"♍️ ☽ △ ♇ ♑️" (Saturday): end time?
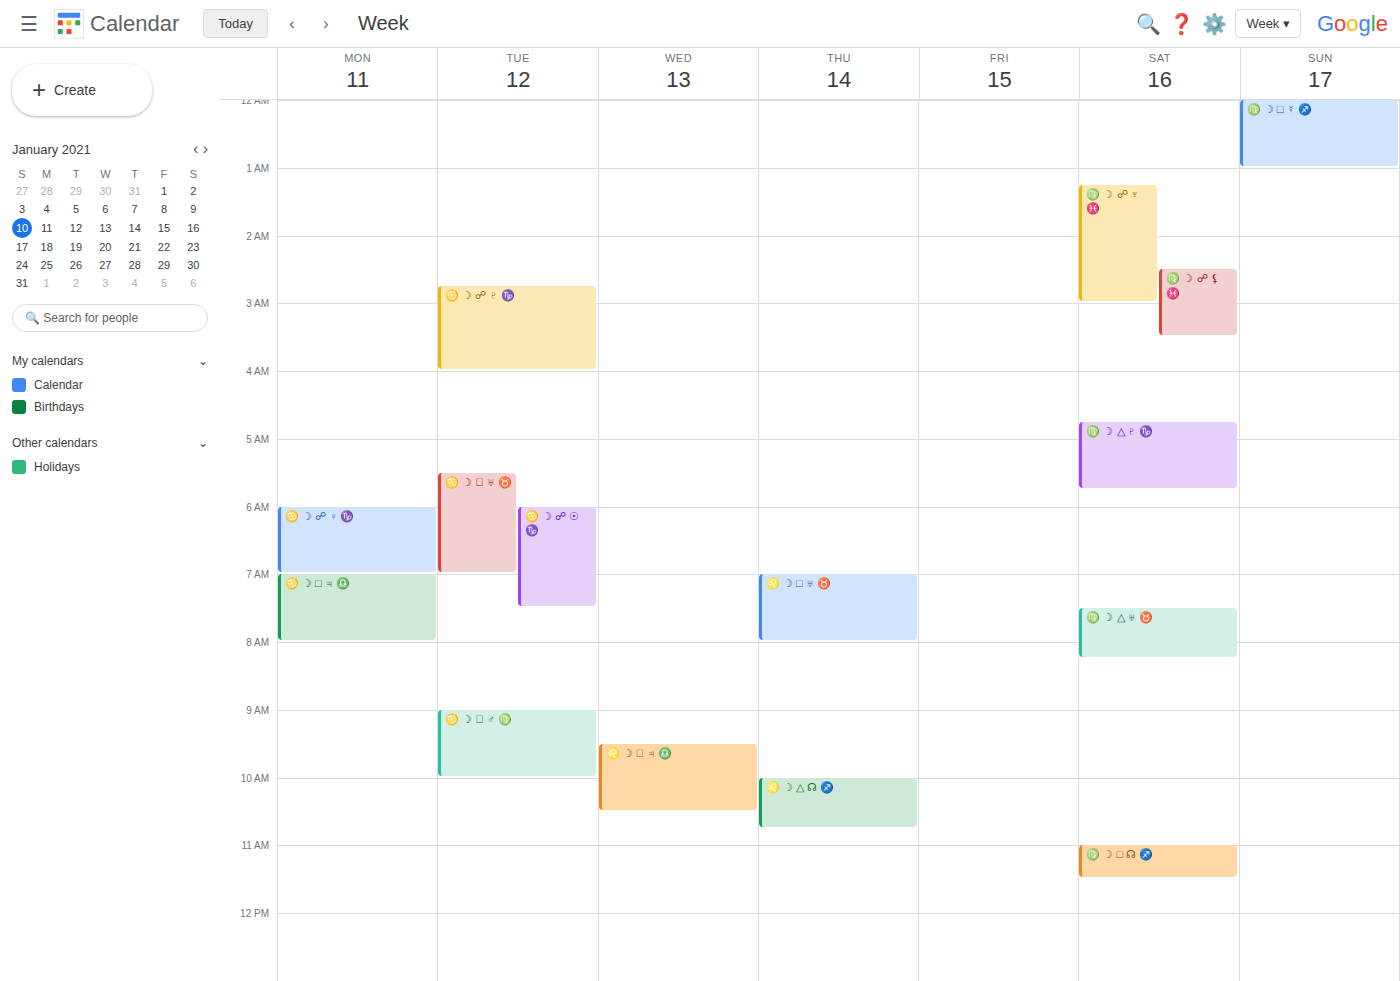
5:45 AM